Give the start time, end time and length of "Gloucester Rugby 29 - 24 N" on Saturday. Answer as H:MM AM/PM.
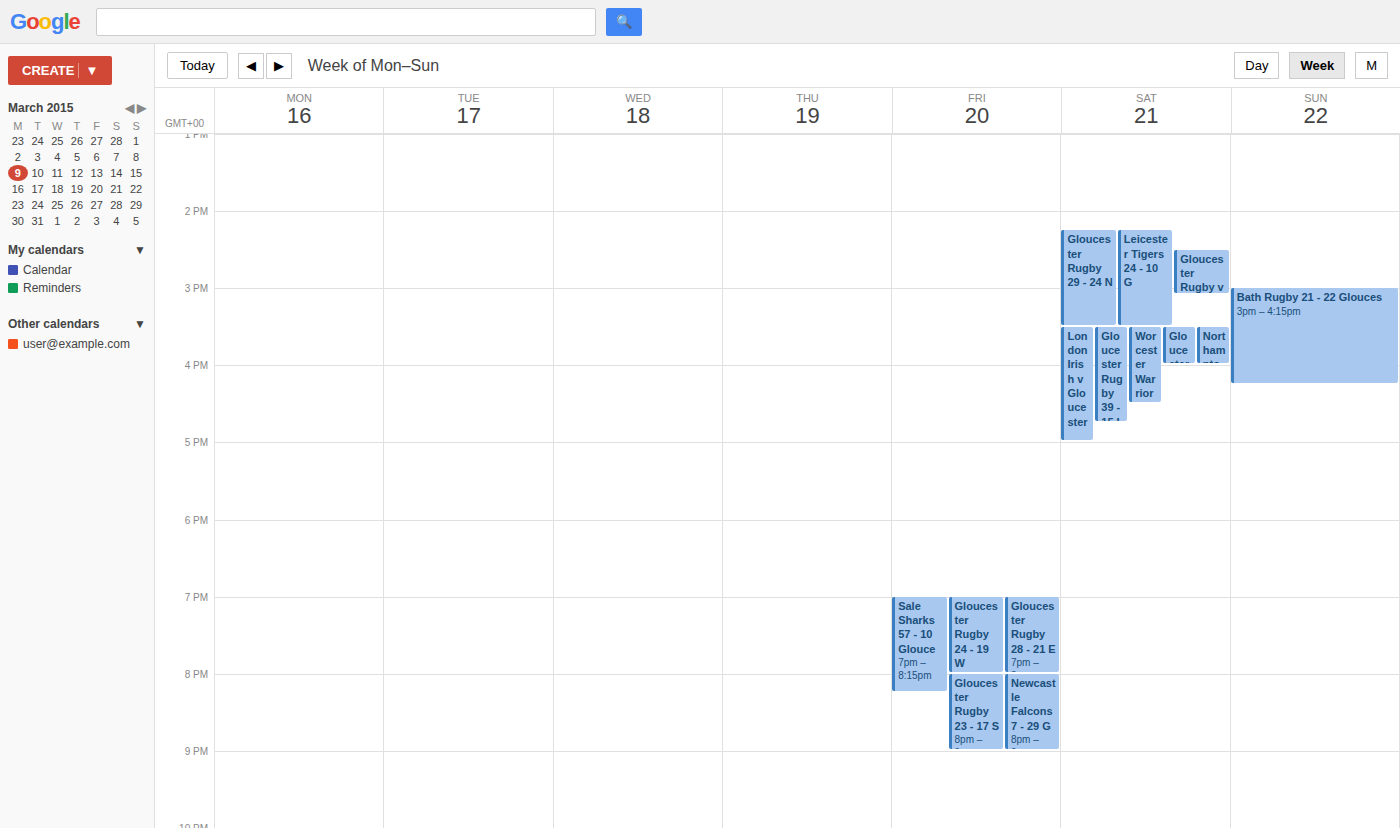
2:15 PM to 3:30 PM, 1 hour 15 minutes